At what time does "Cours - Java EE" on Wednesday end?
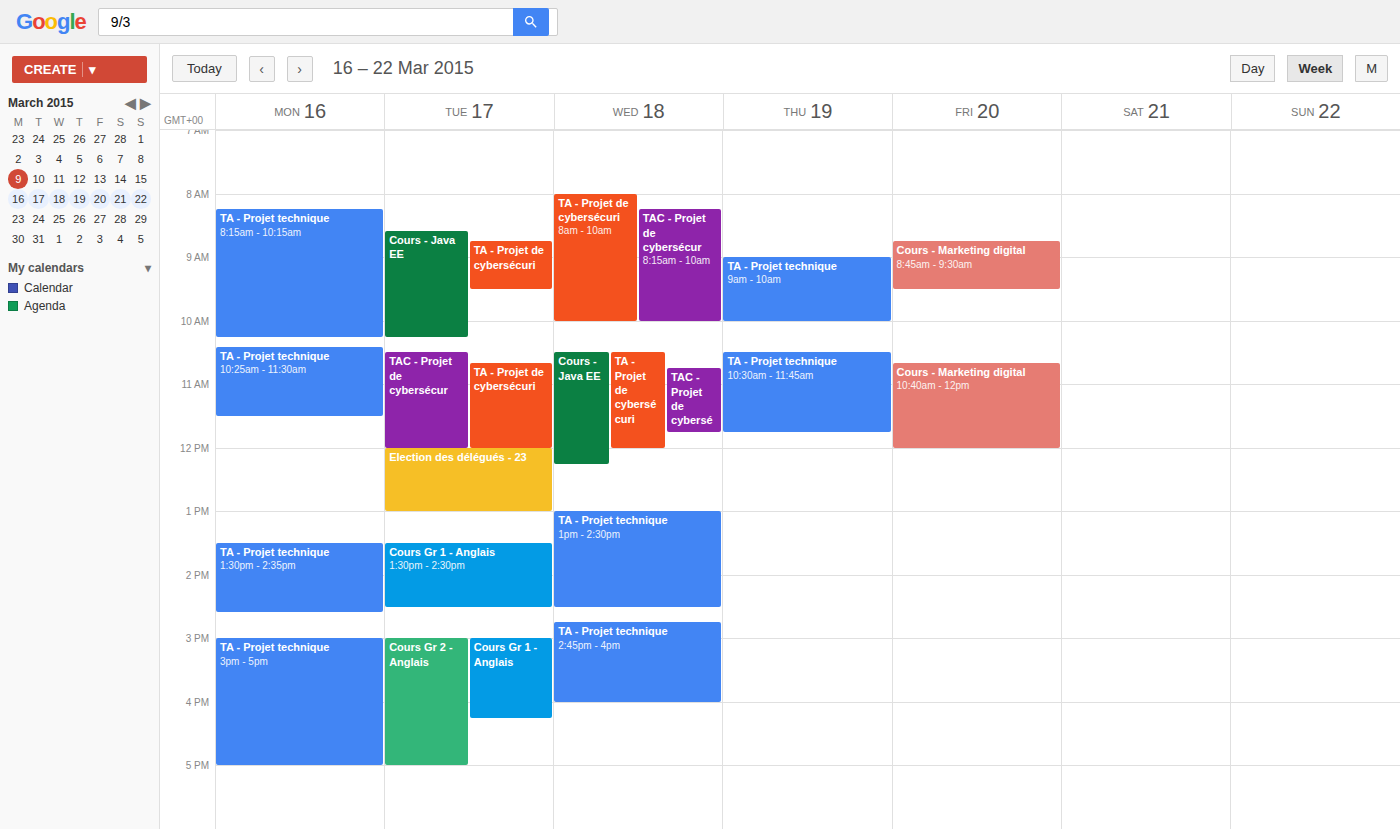
12:15